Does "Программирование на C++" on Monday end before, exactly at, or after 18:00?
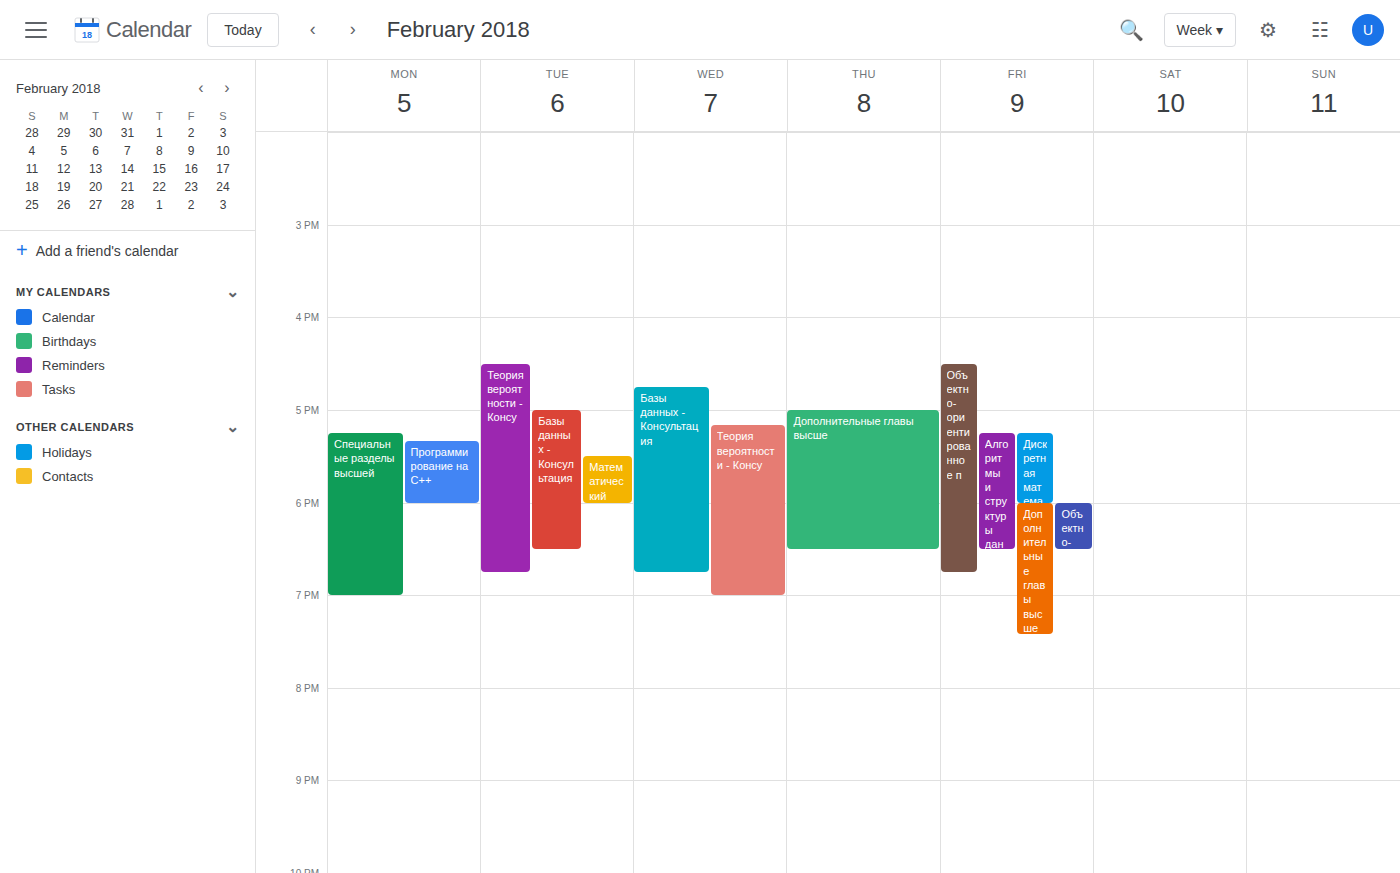
18:00 -- exactly at 18:00, on the 18:00 line.